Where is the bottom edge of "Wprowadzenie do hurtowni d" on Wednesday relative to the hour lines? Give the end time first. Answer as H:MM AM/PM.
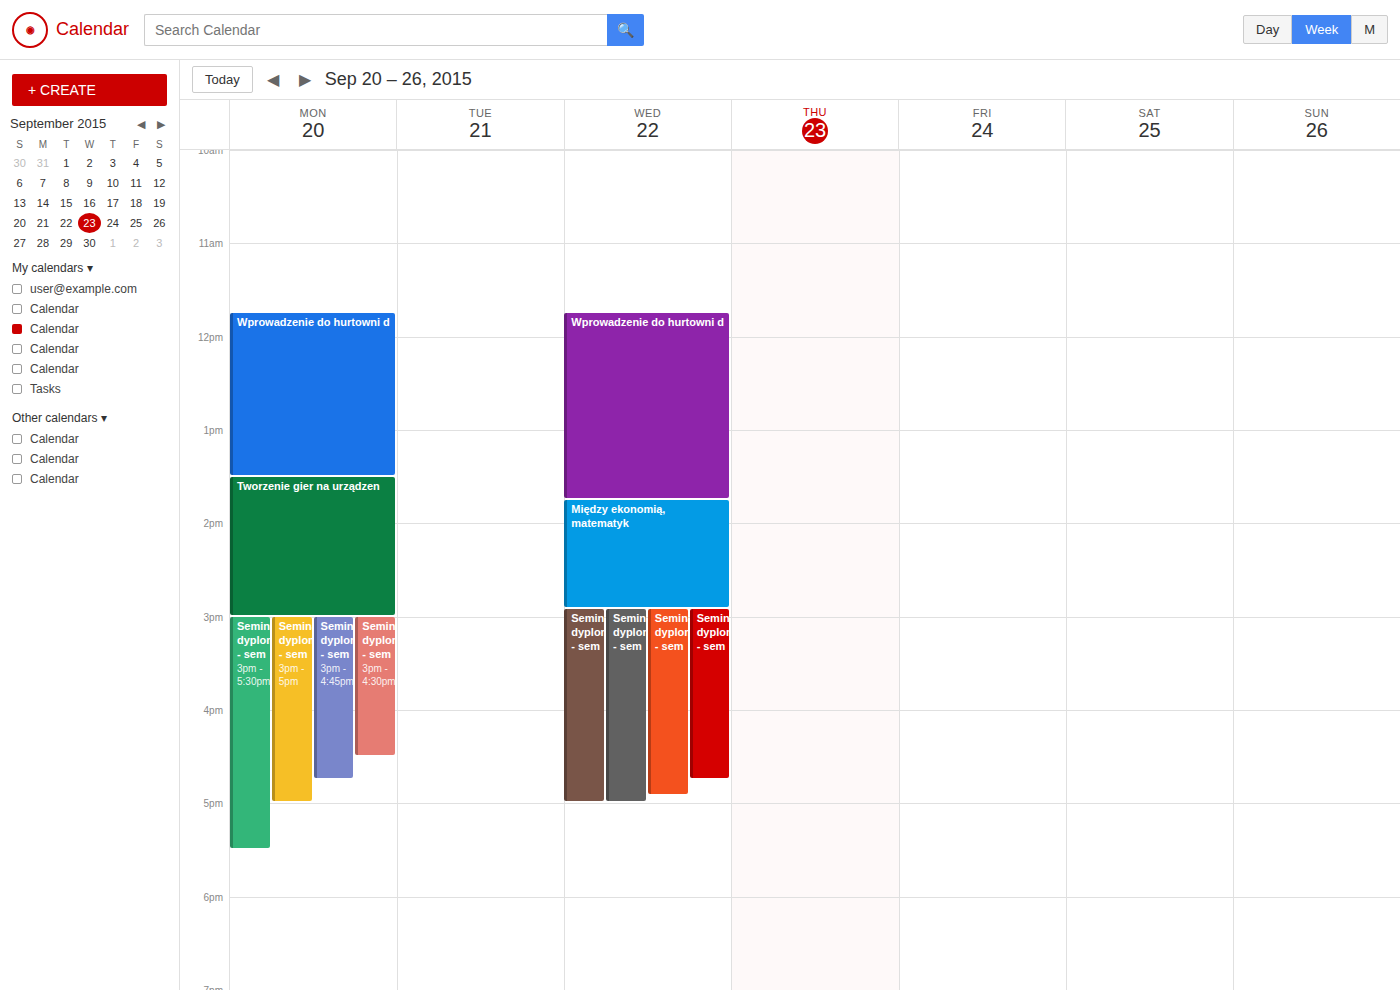
1:45 PM -- neither: three quarters of the way from the 1 PM line to the 2 PM line.